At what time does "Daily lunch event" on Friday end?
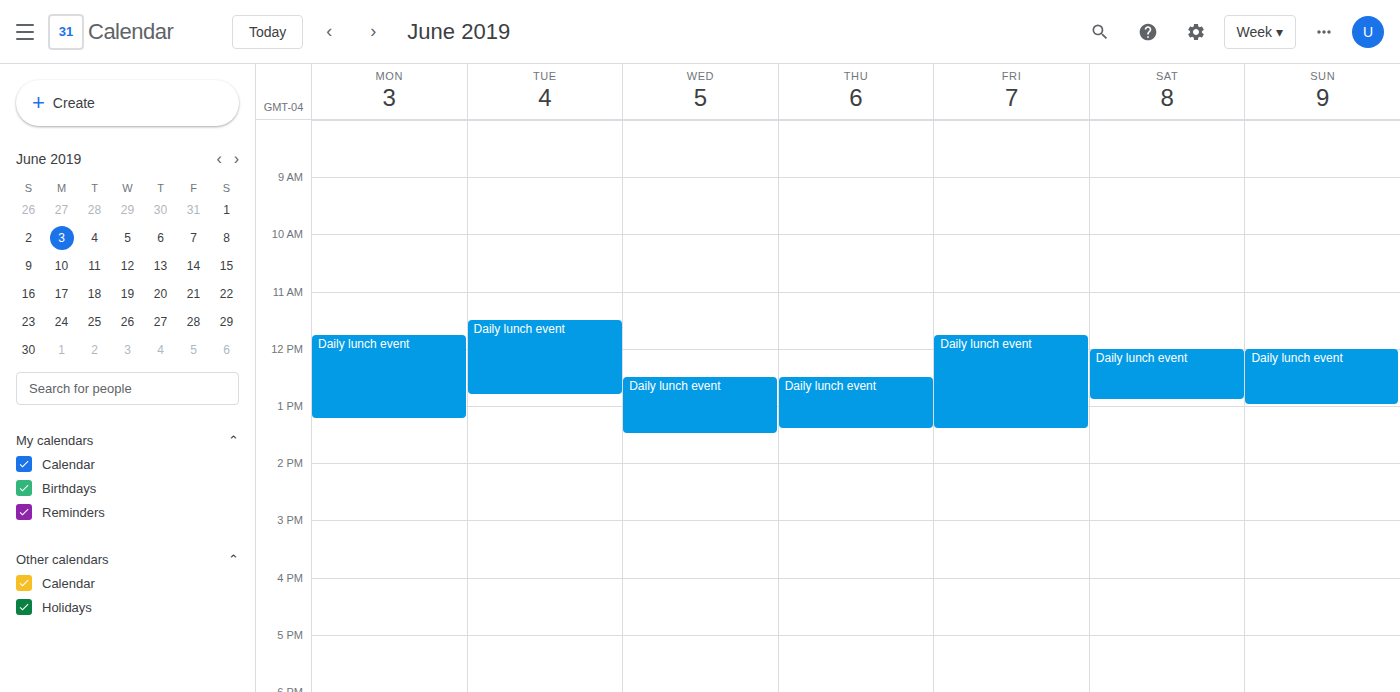
1:25 PM